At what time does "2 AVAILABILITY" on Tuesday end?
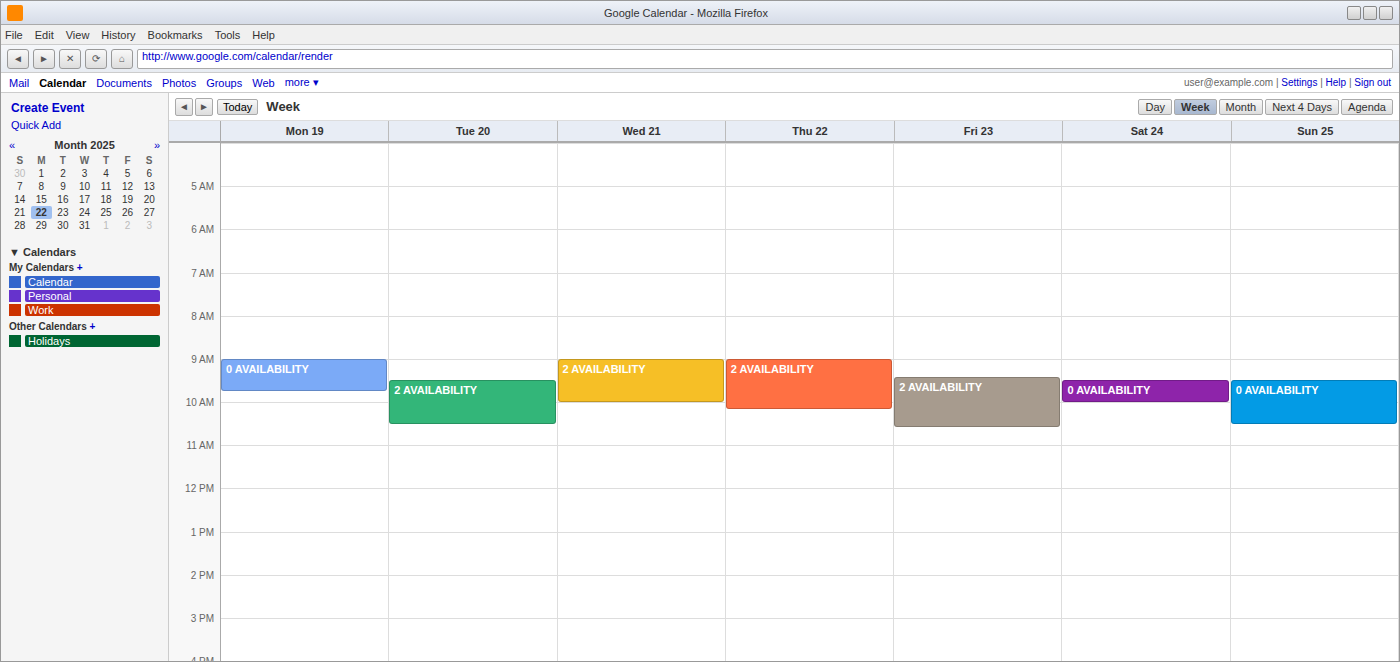
10:30 AM